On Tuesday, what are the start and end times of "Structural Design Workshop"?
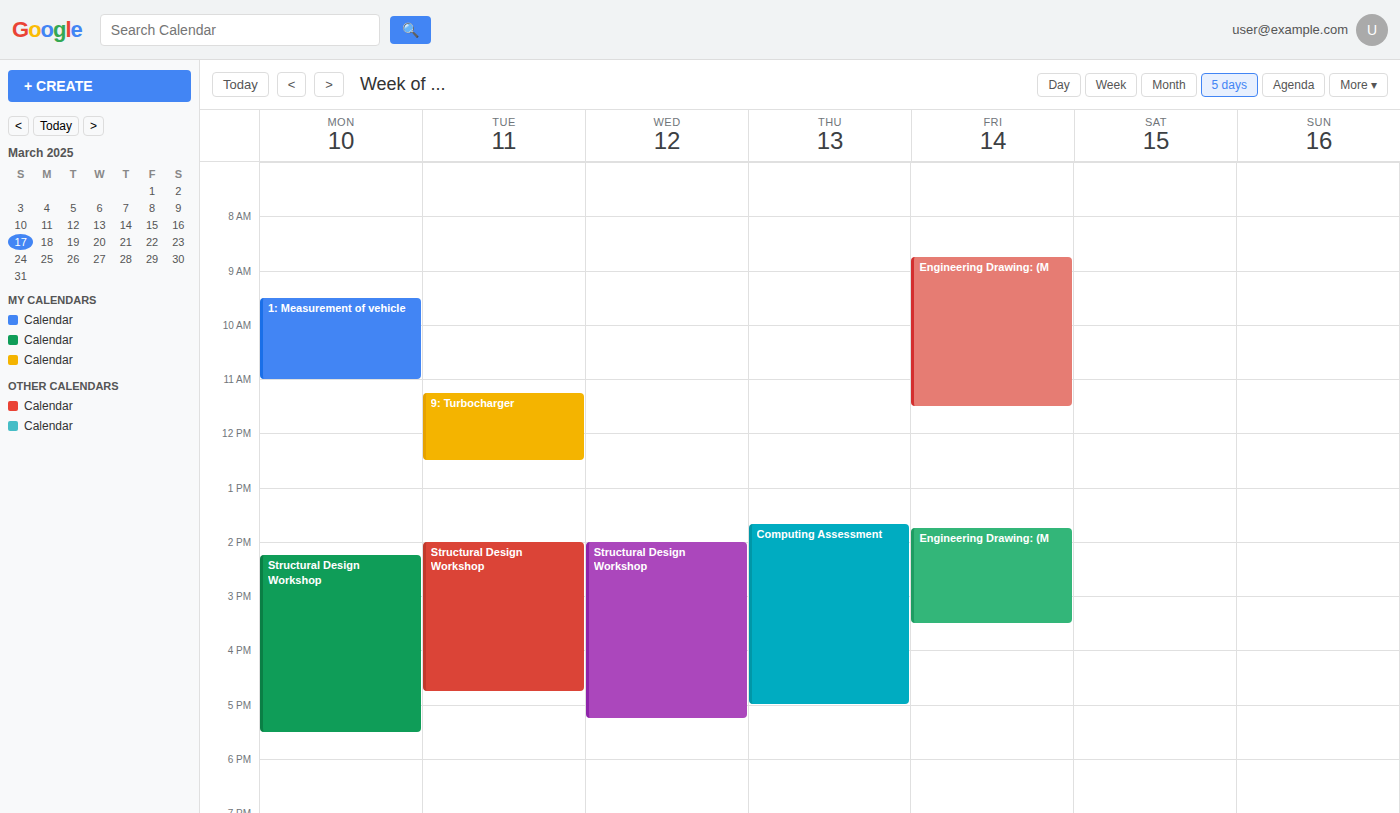
14:00 to 16:45